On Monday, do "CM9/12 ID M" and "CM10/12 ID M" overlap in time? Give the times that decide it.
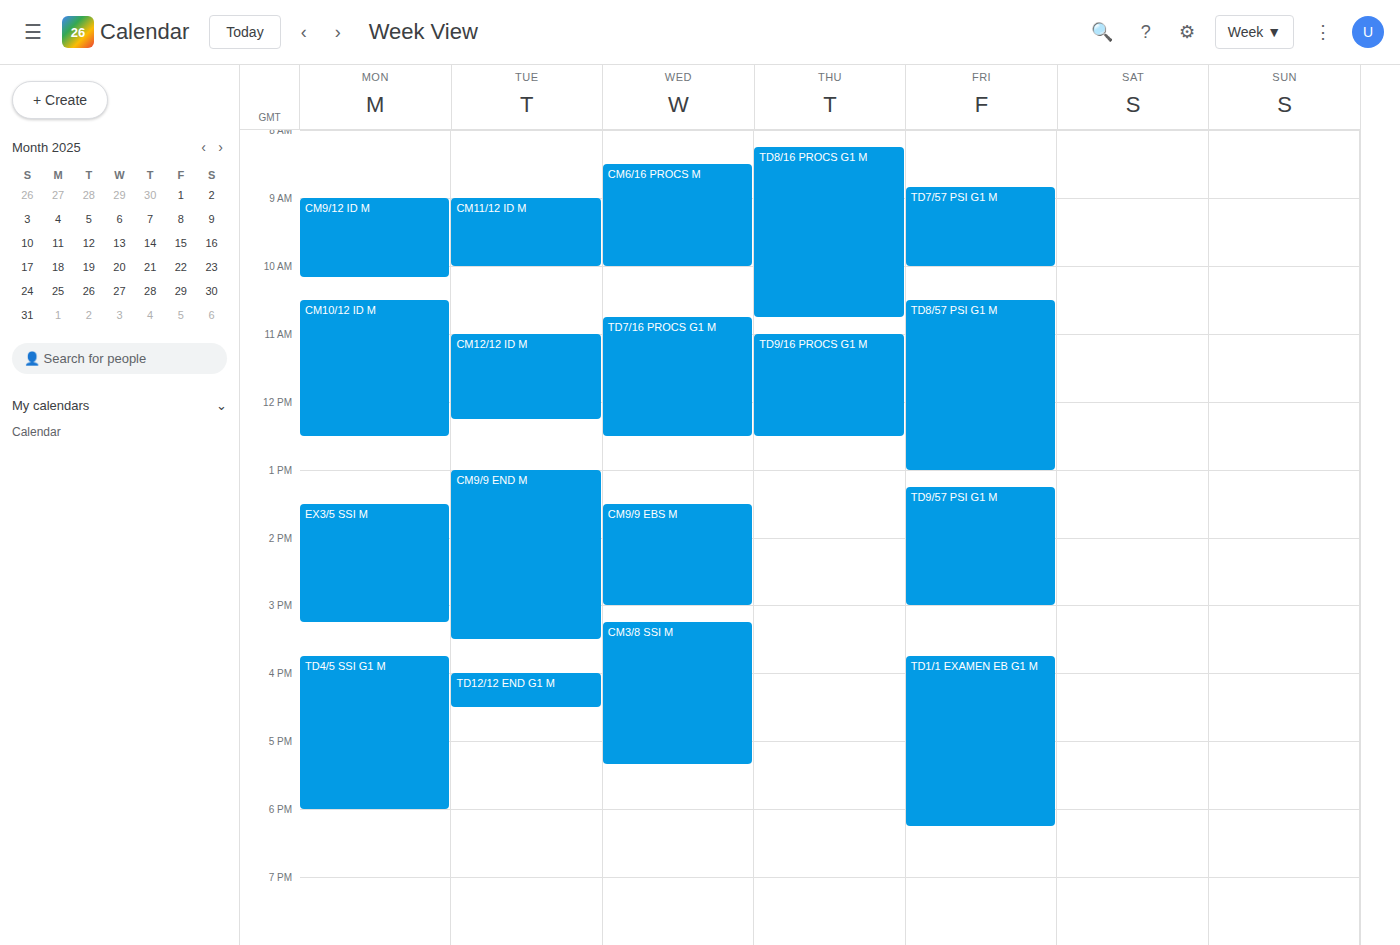
"CM9/12 ID M" ends at 10:10 and "CM10/12 ID M" starts at 10:30 -- no overlap.